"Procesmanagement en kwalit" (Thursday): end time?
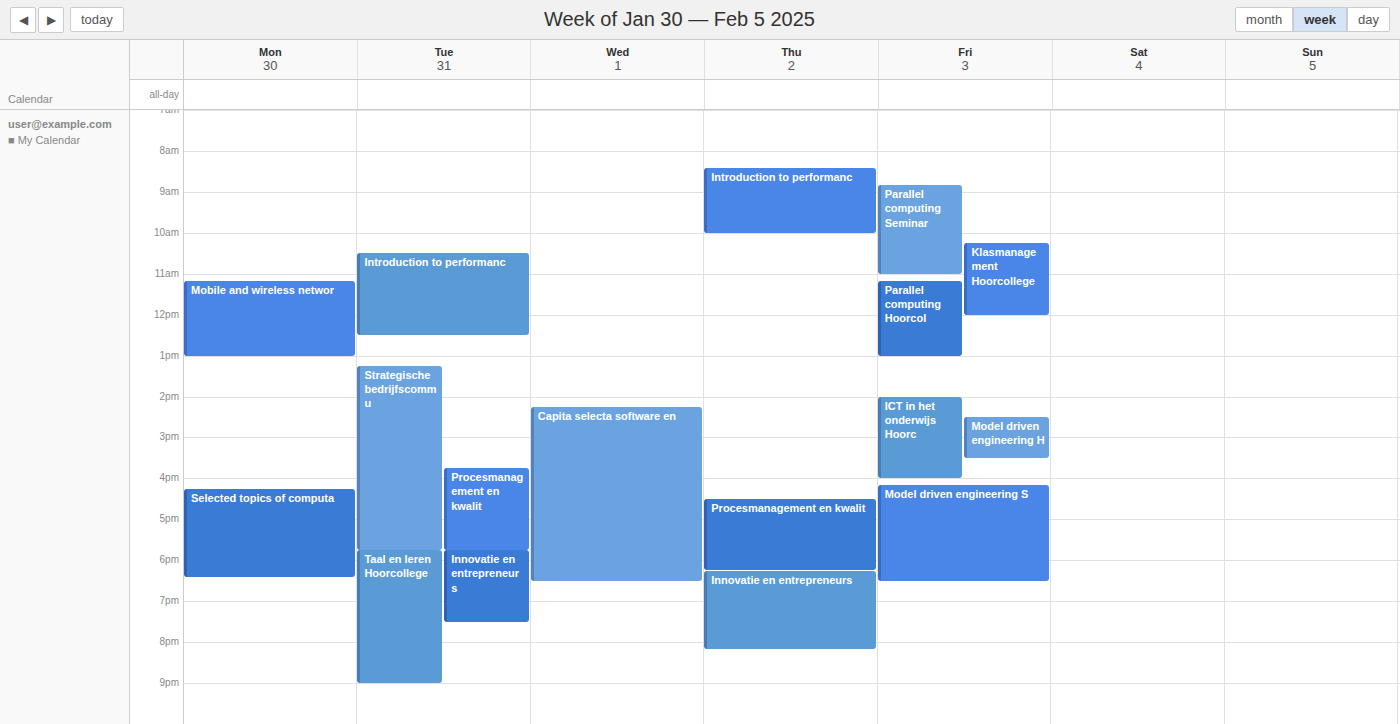
6:15 PM